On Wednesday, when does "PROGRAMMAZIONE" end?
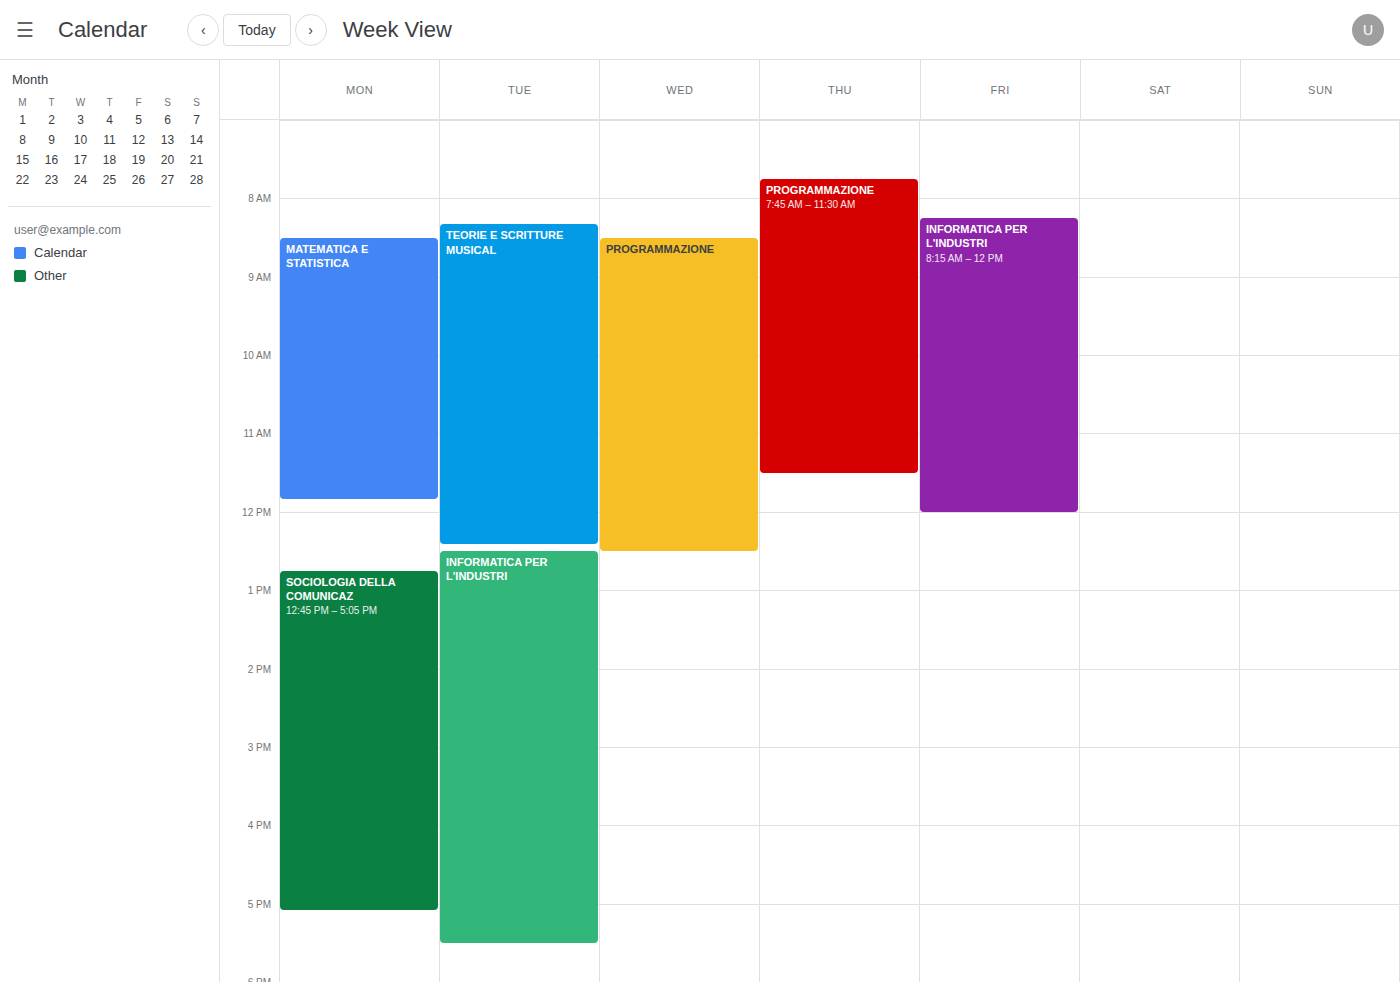
12:30 PM